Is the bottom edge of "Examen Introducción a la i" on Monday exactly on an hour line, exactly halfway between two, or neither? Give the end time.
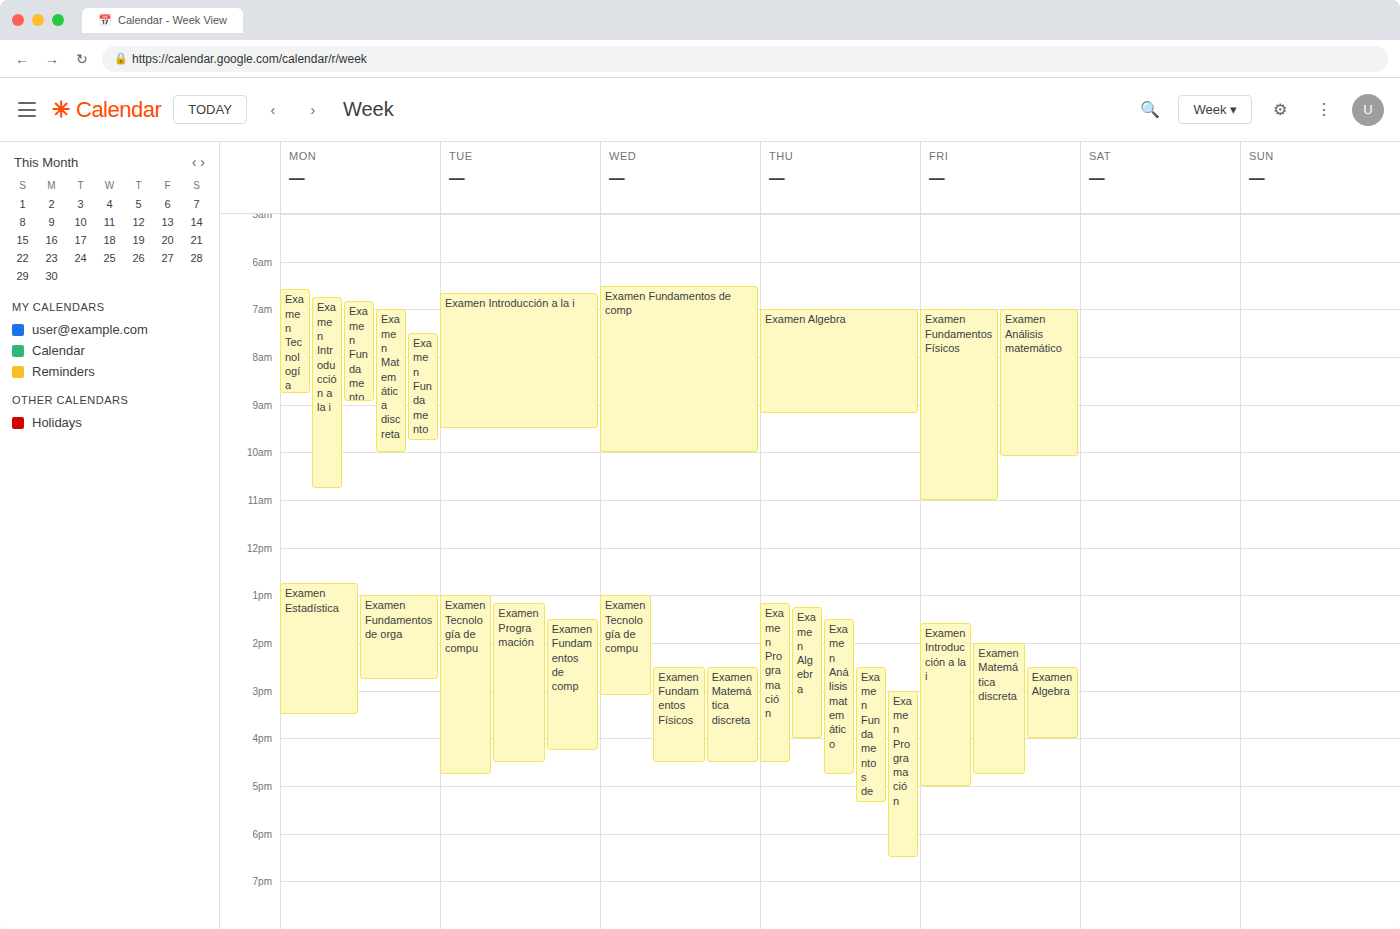
10:45 AM -- neither: three quarters of the way from the 10 AM line to the 11 AM line.